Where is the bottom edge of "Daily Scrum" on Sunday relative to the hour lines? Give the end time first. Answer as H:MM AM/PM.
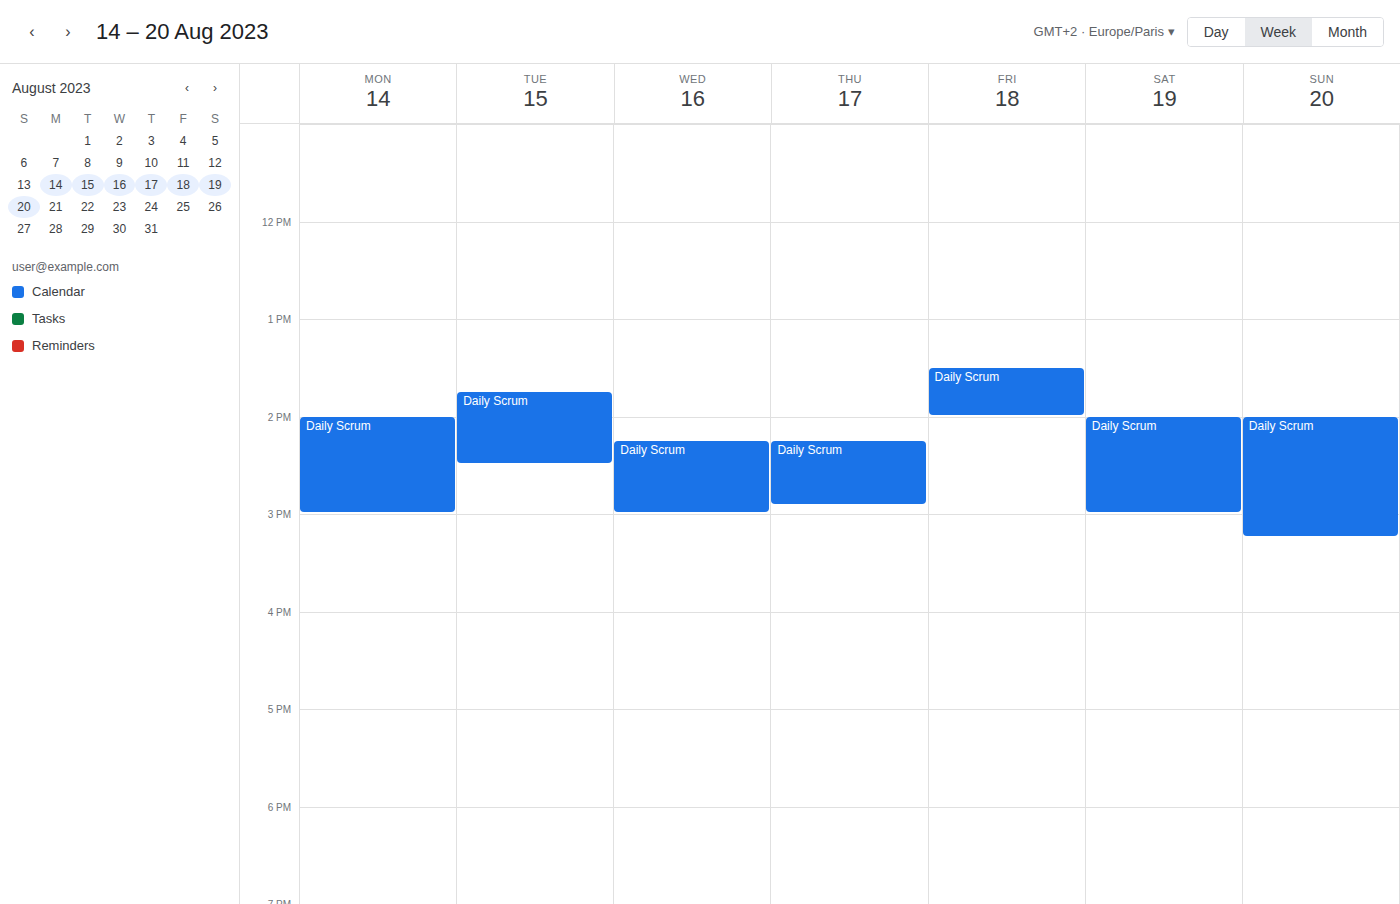
3:15 PM -- neither: a quarter of the way from the 3 PM line to the 4 PM line.